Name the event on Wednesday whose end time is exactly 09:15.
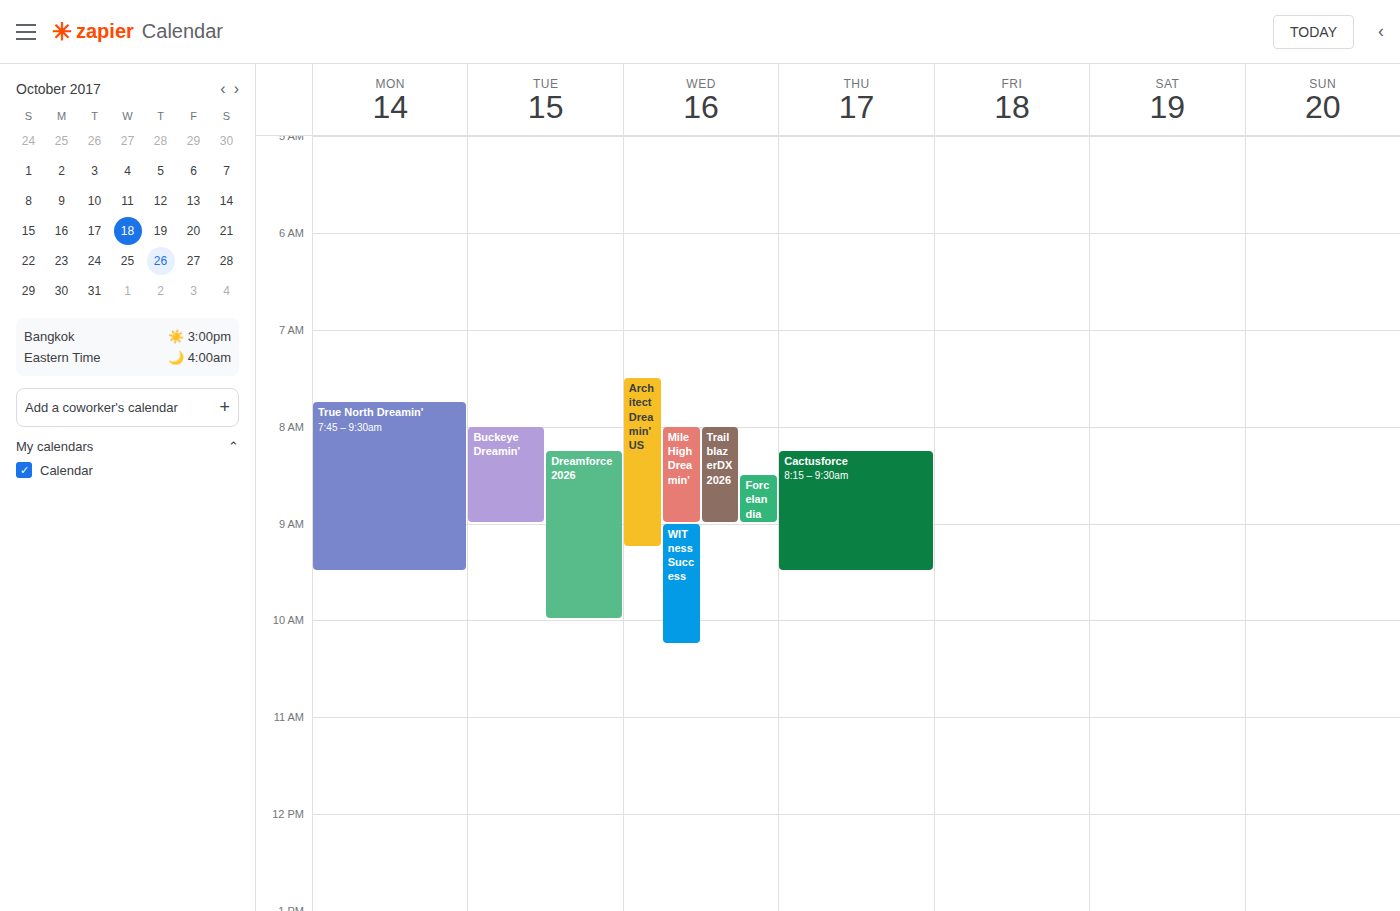
"Architect Dreamin' US"